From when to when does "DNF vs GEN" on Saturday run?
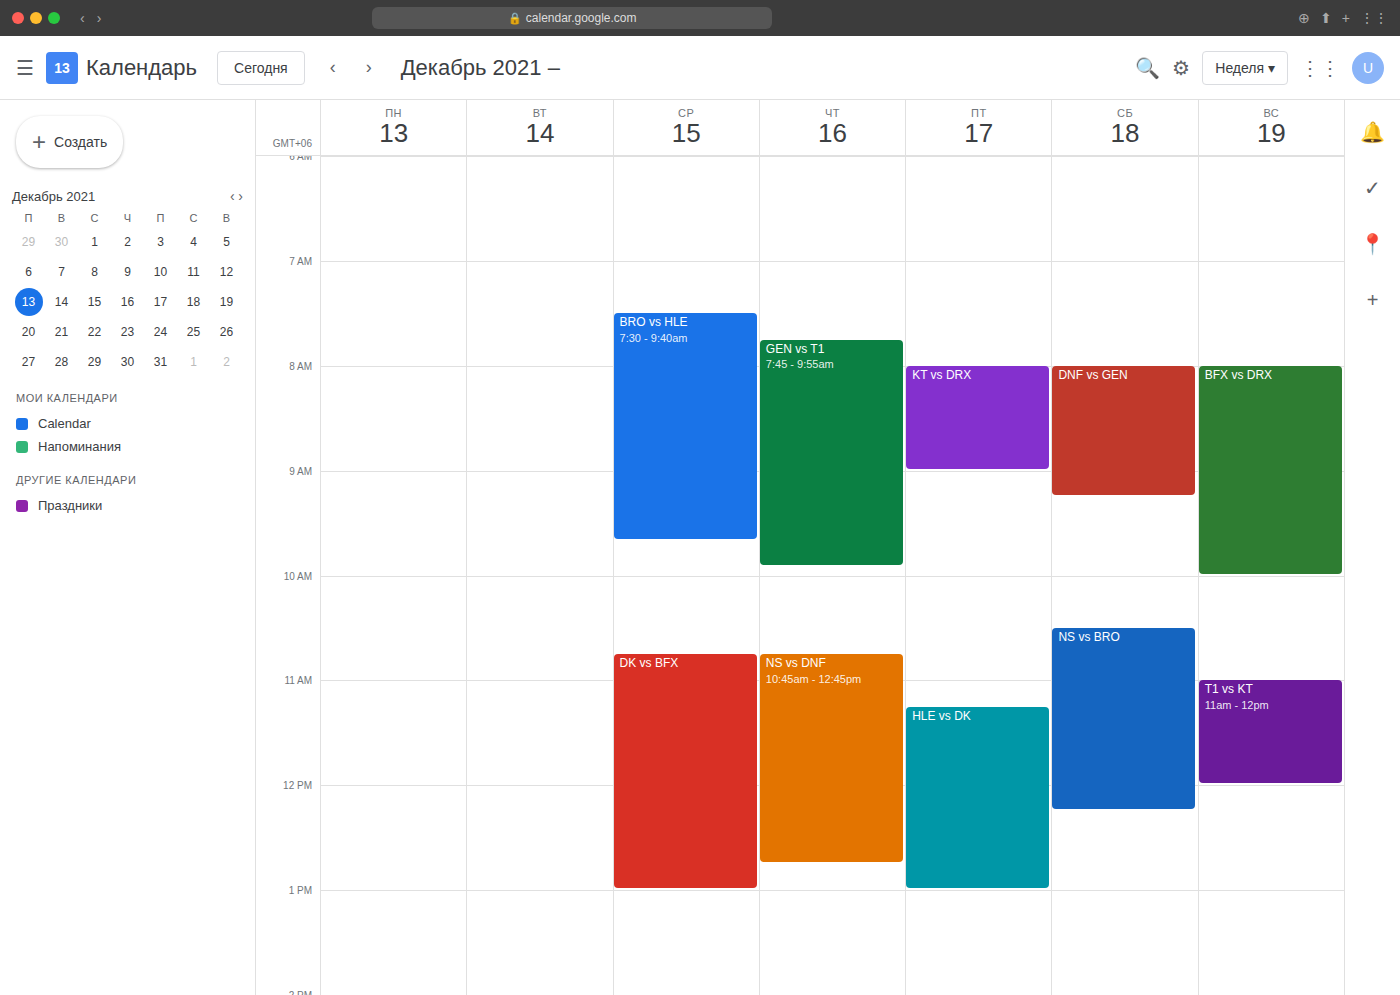
8:00 AM to 9:15 AM